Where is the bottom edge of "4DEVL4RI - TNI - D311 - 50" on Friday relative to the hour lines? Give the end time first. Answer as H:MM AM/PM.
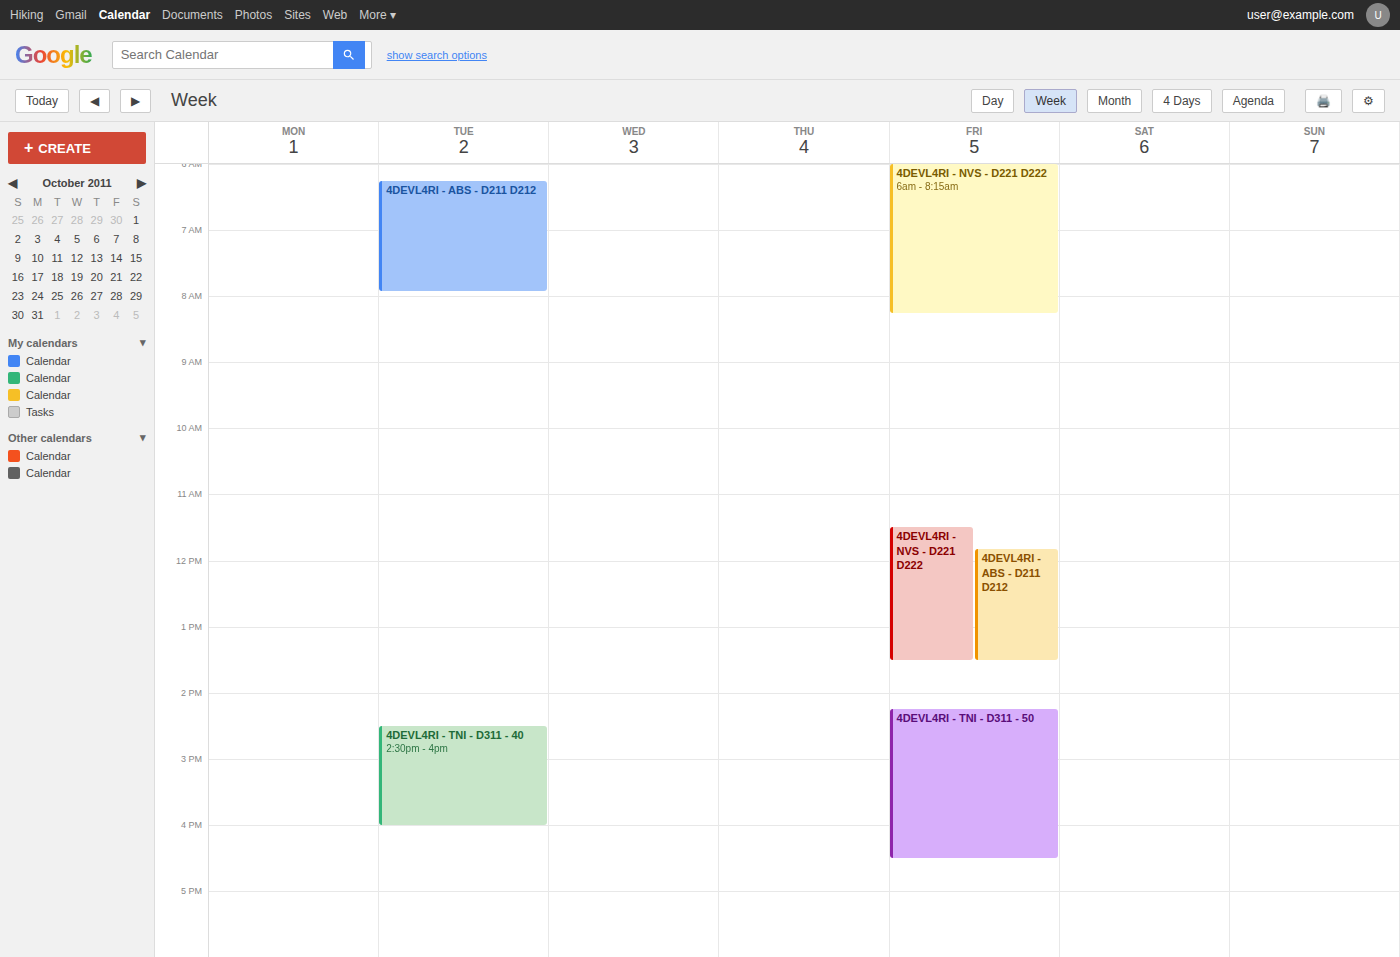
4:30 PM -- halfway between the 4 PM and 5 PM lines.